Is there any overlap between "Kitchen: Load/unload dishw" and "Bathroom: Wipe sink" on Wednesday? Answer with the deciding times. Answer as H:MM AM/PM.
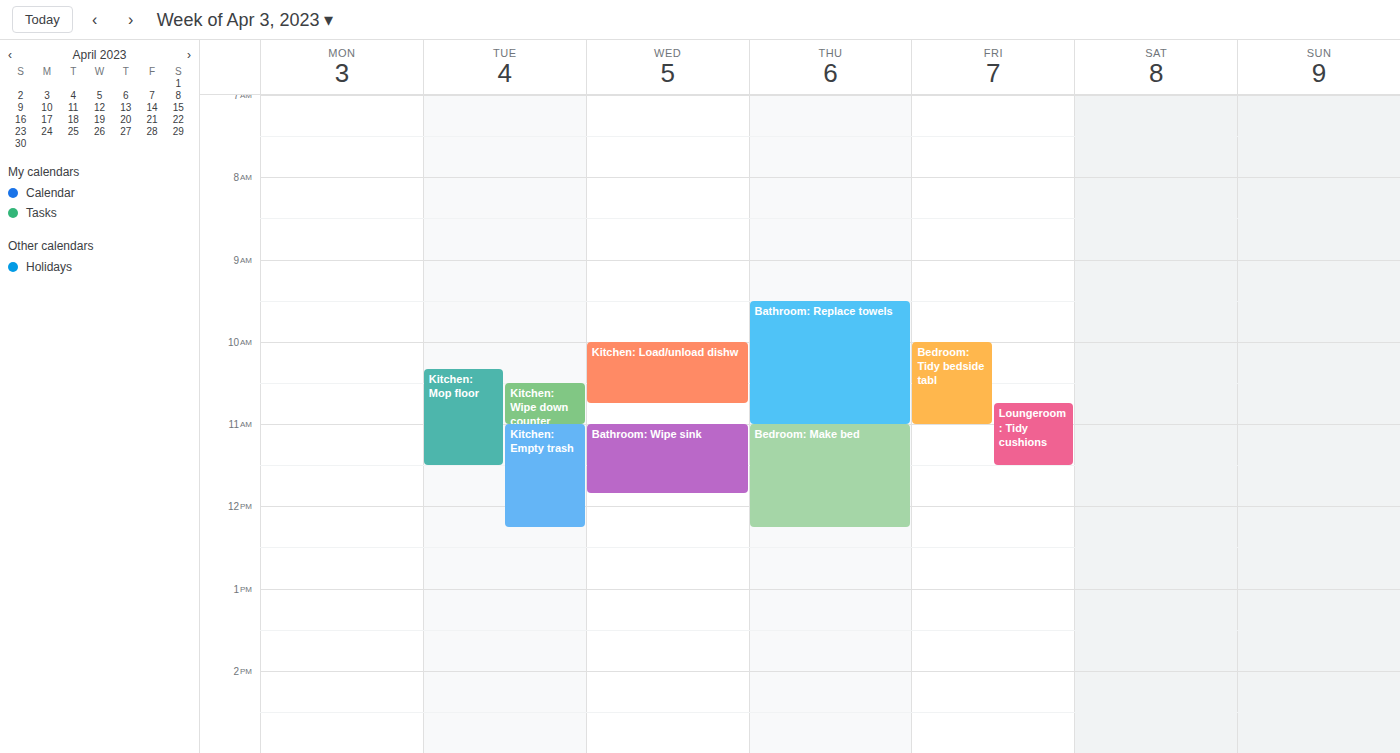
"Kitchen: Load/unload dishw" ends at 10:45 AM and "Bathroom: Wipe sink" starts at 11:00 AM -- no overlap.